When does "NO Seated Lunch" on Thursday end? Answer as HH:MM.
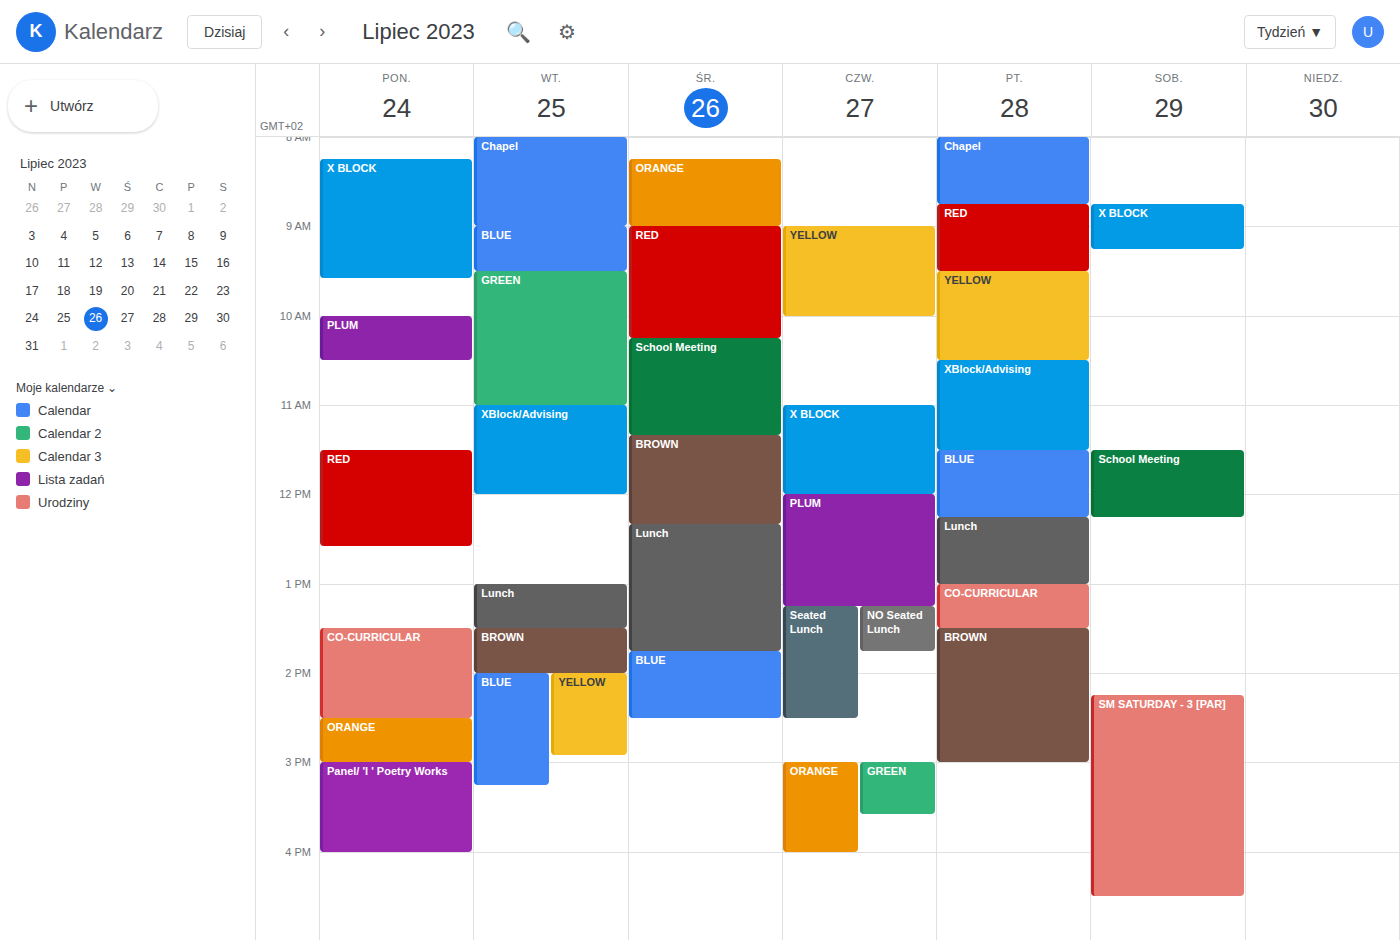
13:45